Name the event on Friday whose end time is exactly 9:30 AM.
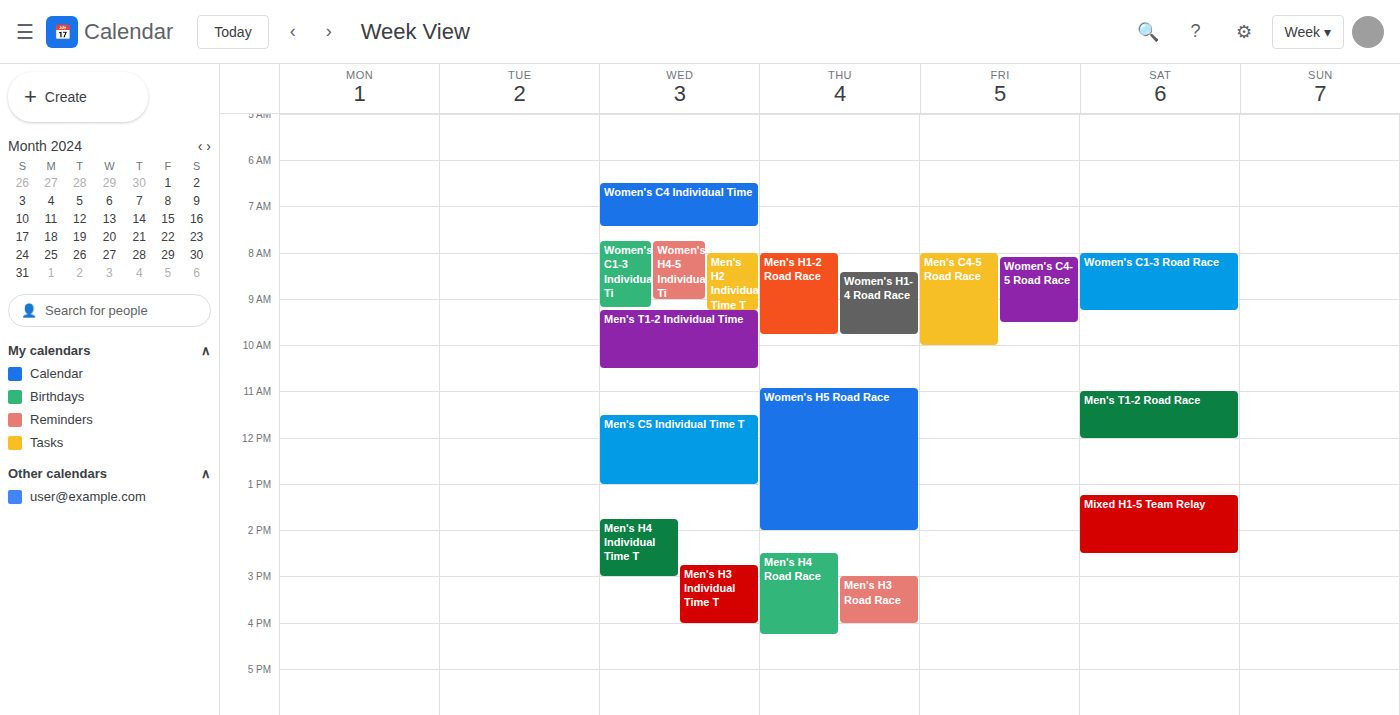
"Women's C4-5 Road Race"